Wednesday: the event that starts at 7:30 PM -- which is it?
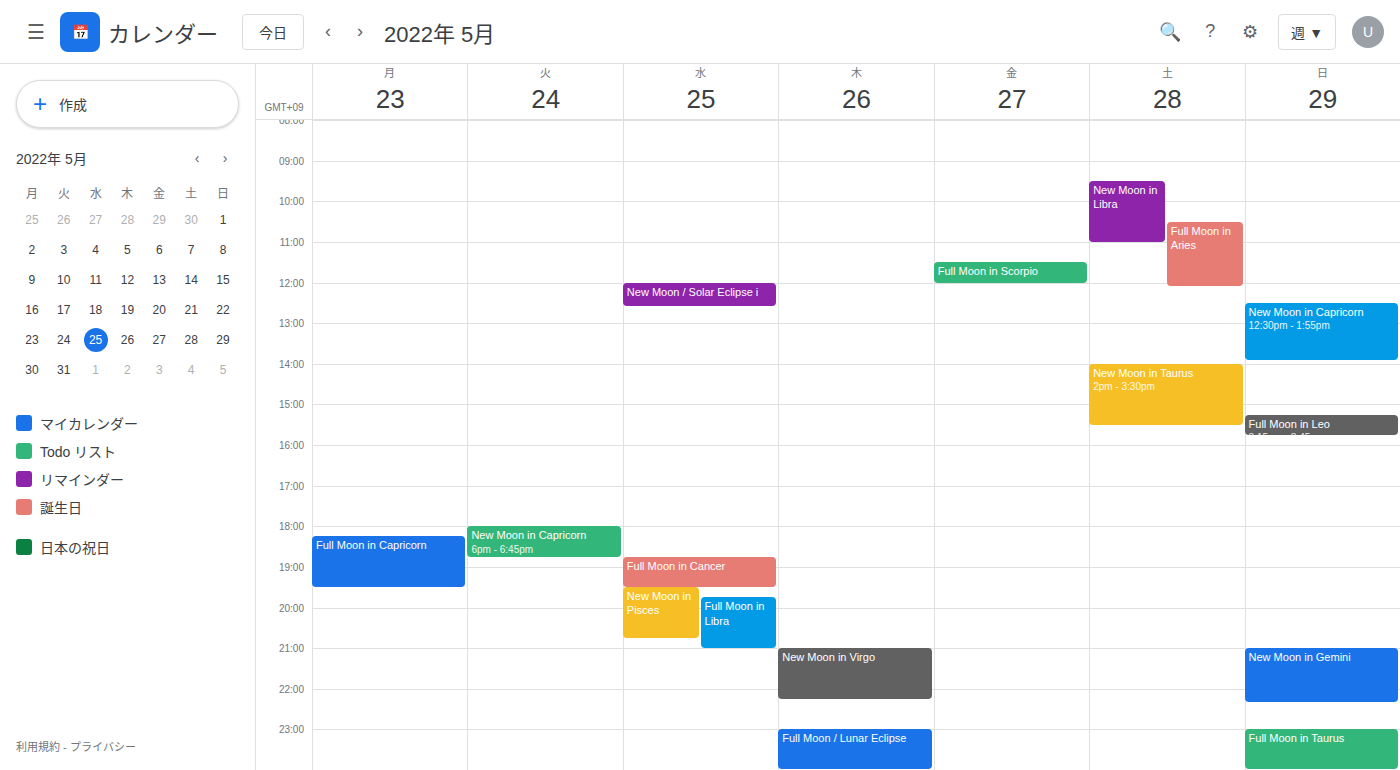
"New Moon in Pisces"